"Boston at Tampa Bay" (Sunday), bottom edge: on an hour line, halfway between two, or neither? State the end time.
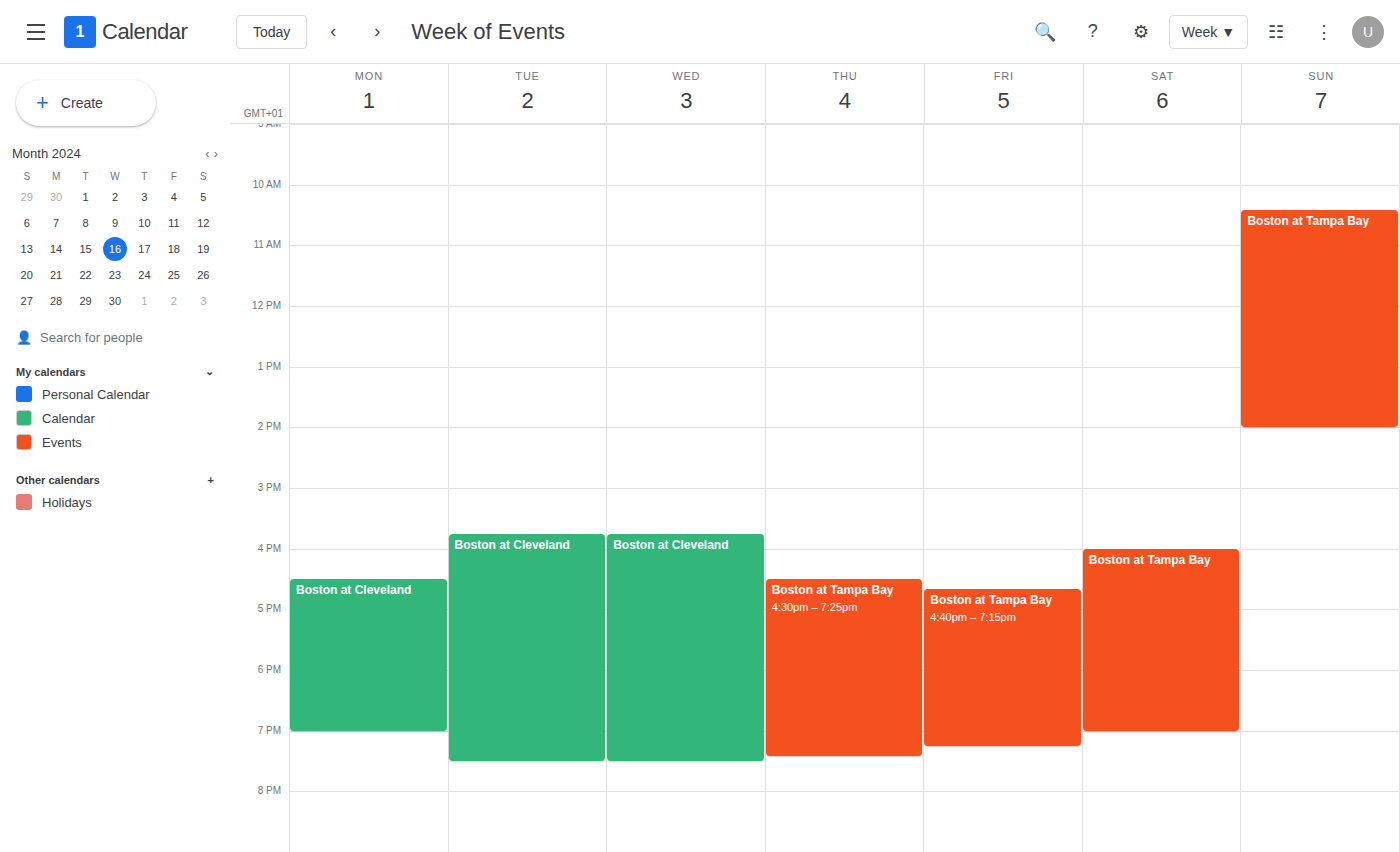
2:00 PM -- exactly on the 2 PM line.